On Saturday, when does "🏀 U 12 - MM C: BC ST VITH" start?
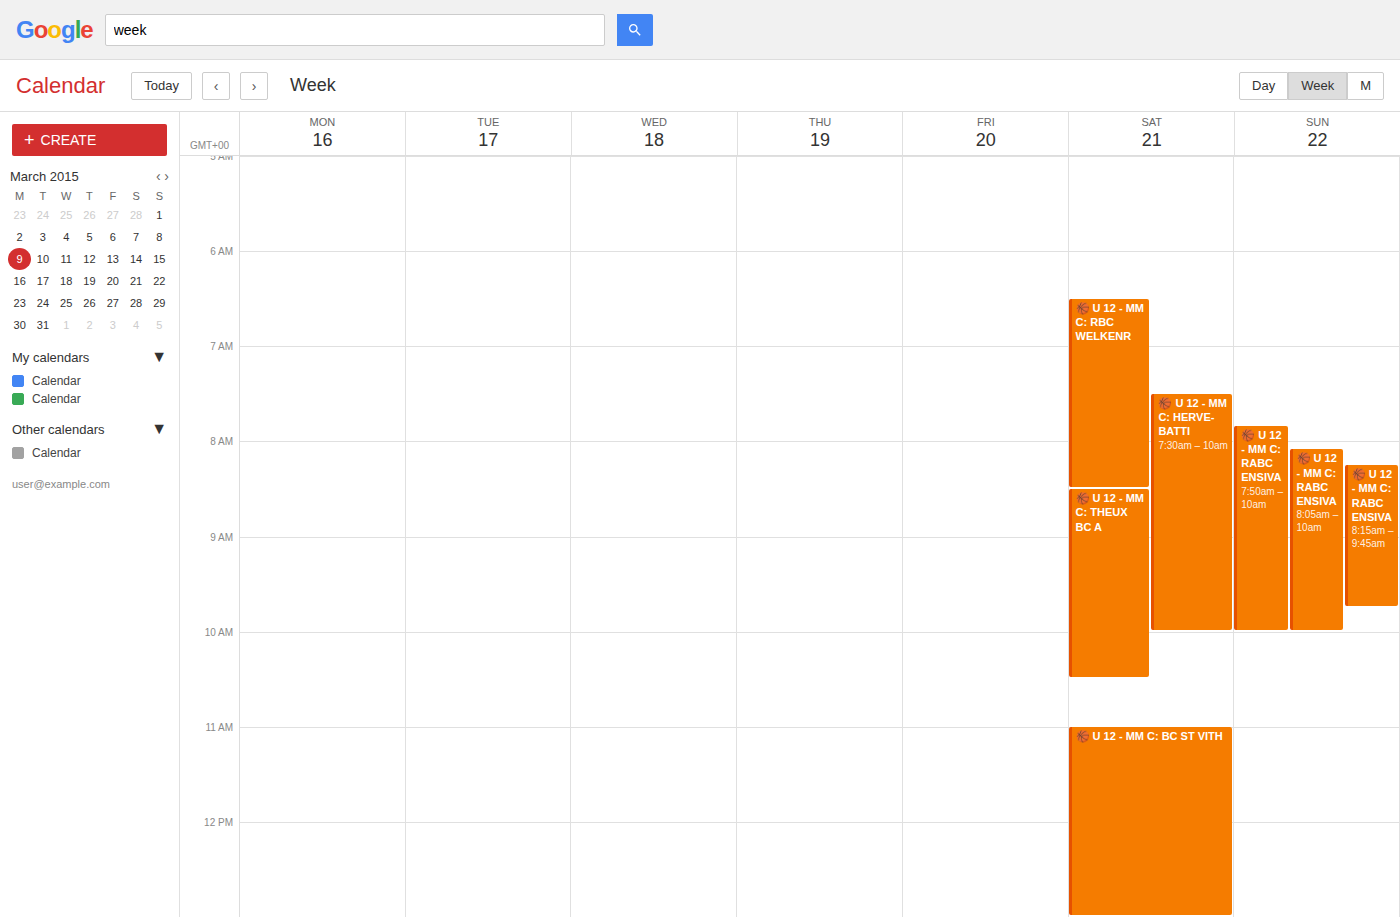
11:00 AM